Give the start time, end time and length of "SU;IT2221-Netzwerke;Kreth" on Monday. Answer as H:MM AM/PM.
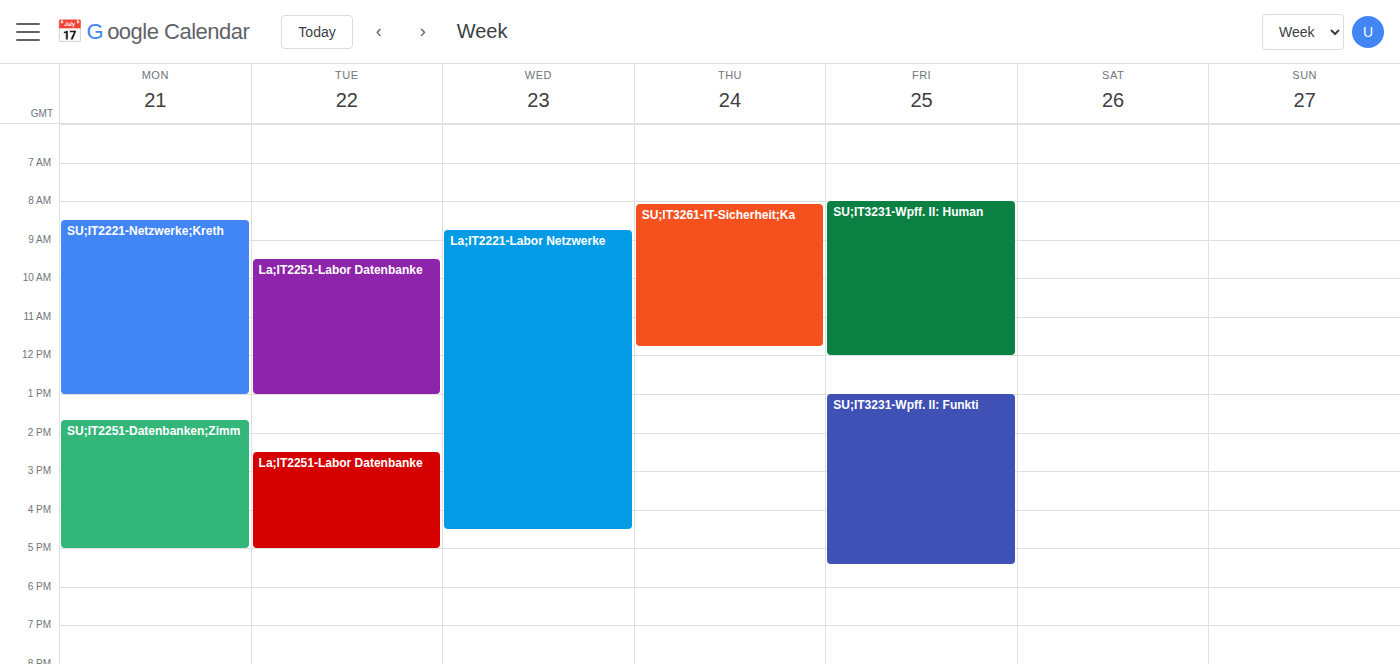
8:30 AM to 1:00 PM, 4 hours 30 minutes